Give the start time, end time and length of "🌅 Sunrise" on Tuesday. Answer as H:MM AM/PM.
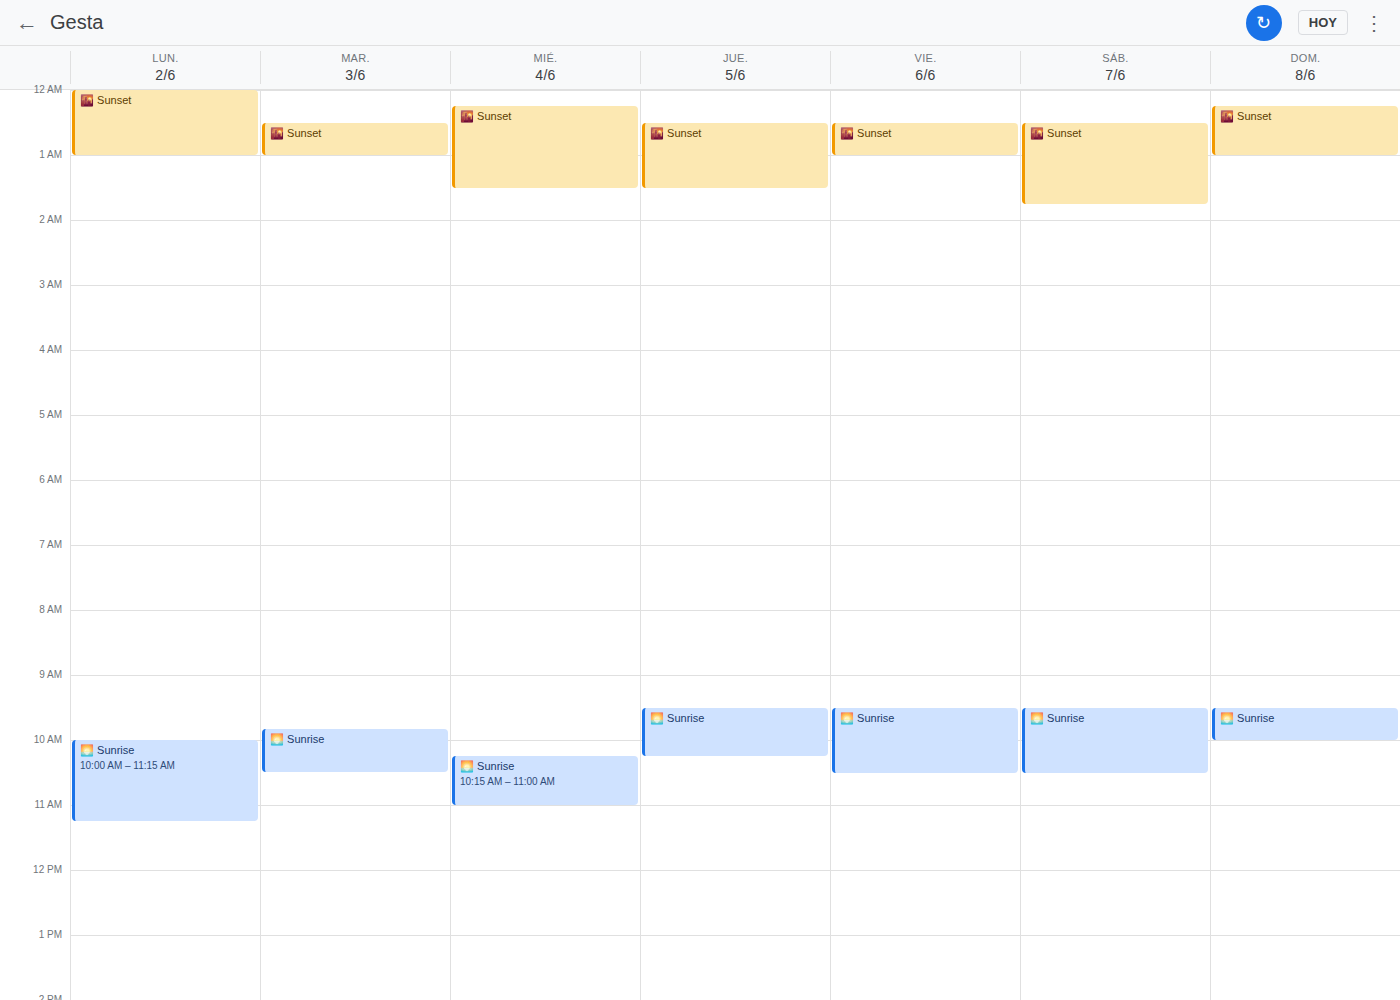
9:50 AM to 10:30 AM, 40 minutes